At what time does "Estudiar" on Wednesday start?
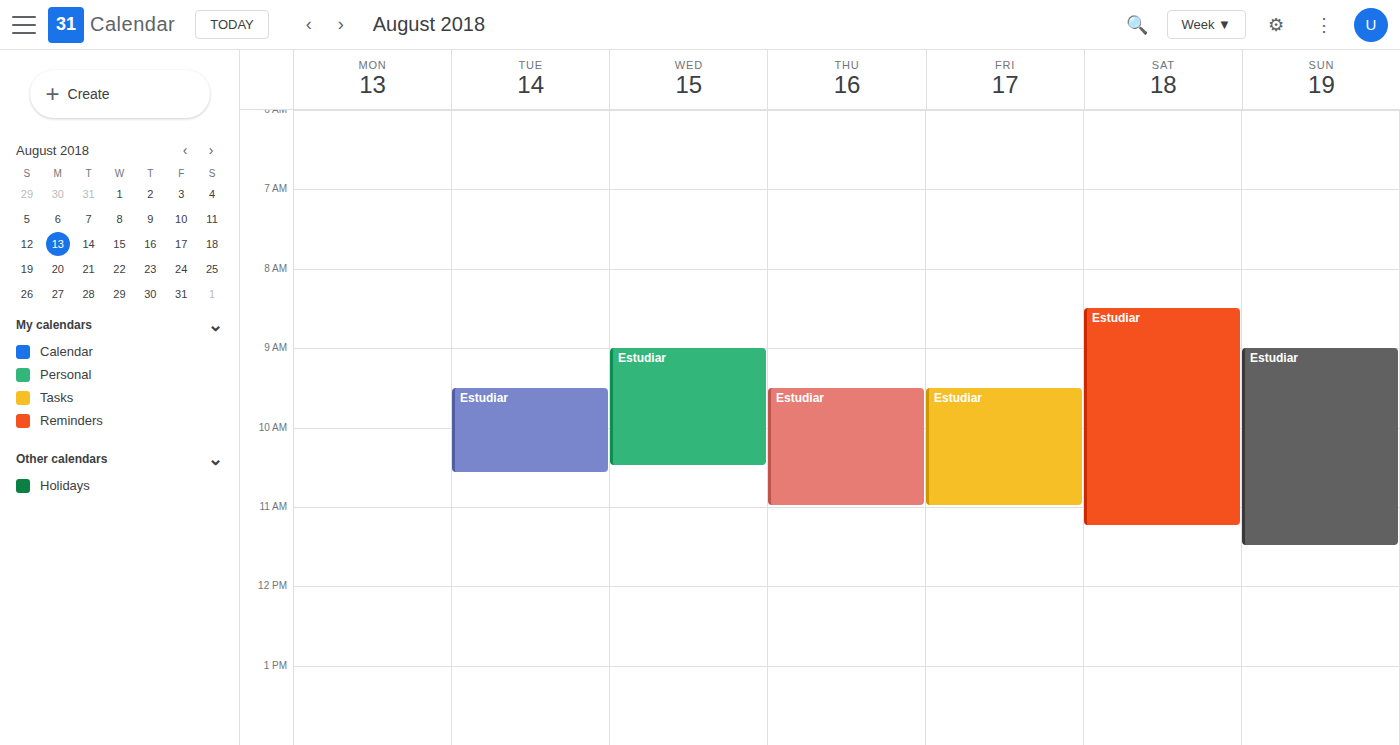
9:00 AM